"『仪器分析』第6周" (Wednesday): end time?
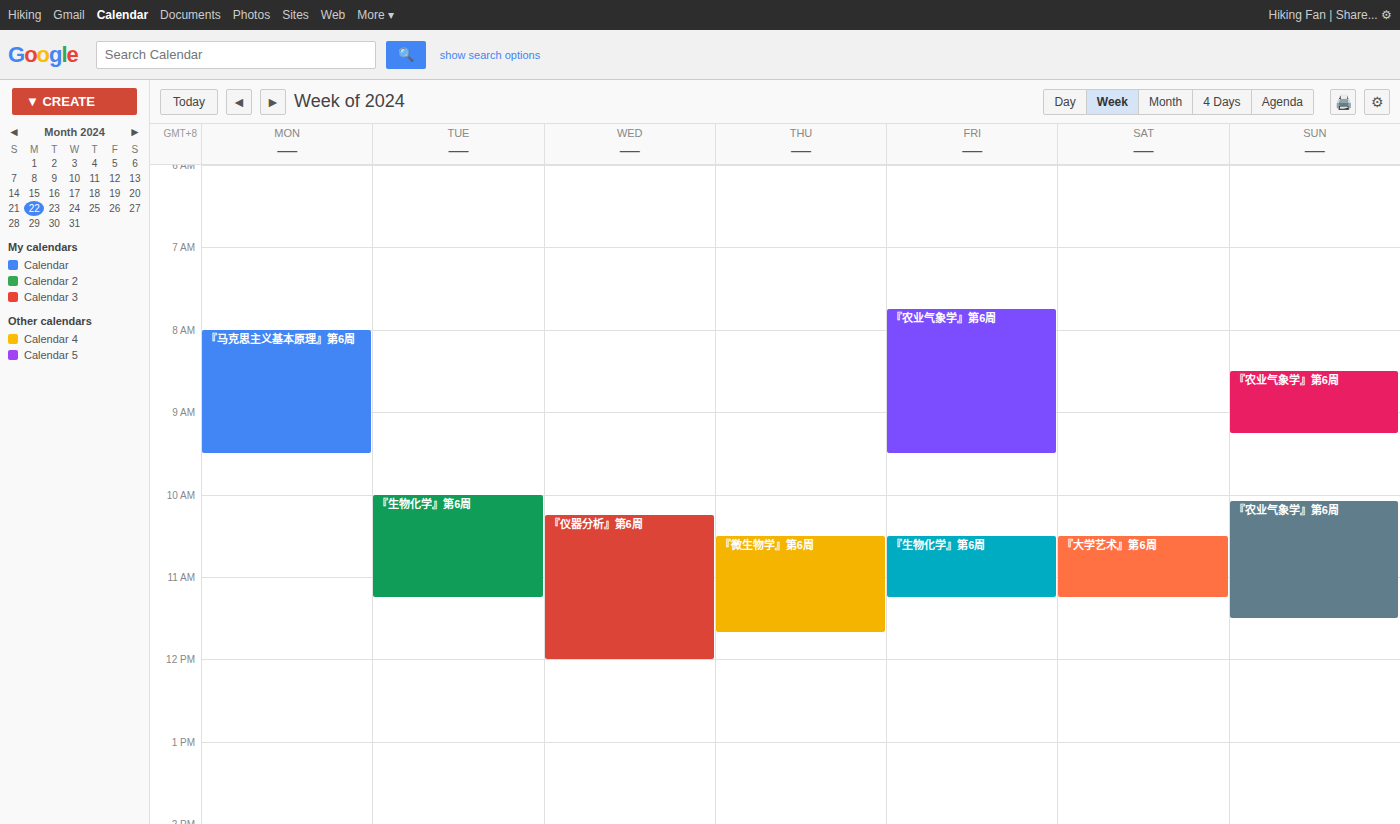
12:00 PM